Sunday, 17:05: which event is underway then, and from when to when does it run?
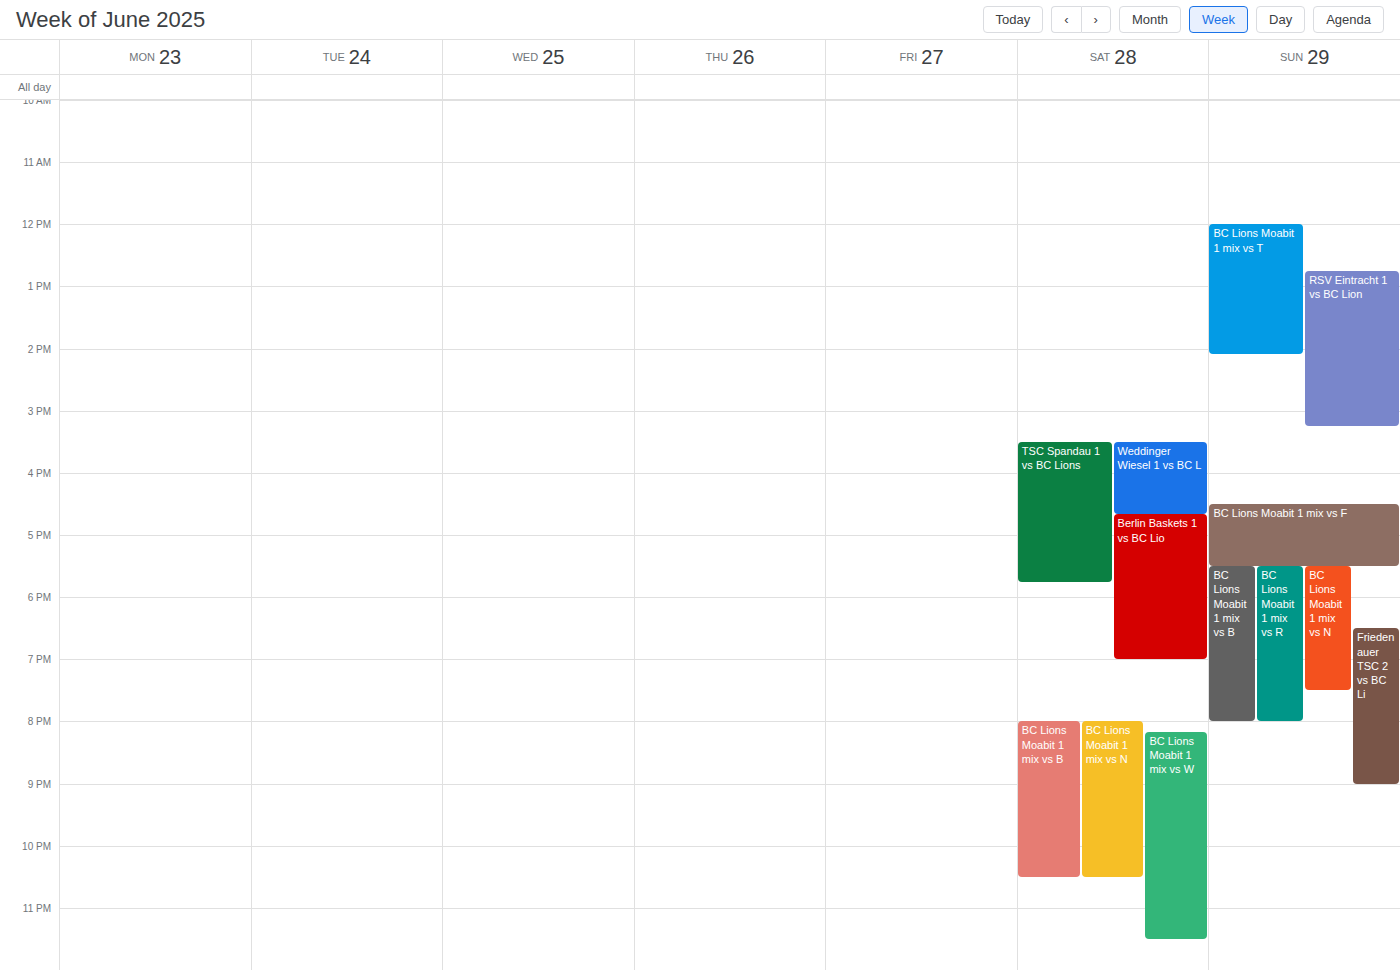
"BC Lions Moabit 1 mix vs F", 16:30 to 17:30